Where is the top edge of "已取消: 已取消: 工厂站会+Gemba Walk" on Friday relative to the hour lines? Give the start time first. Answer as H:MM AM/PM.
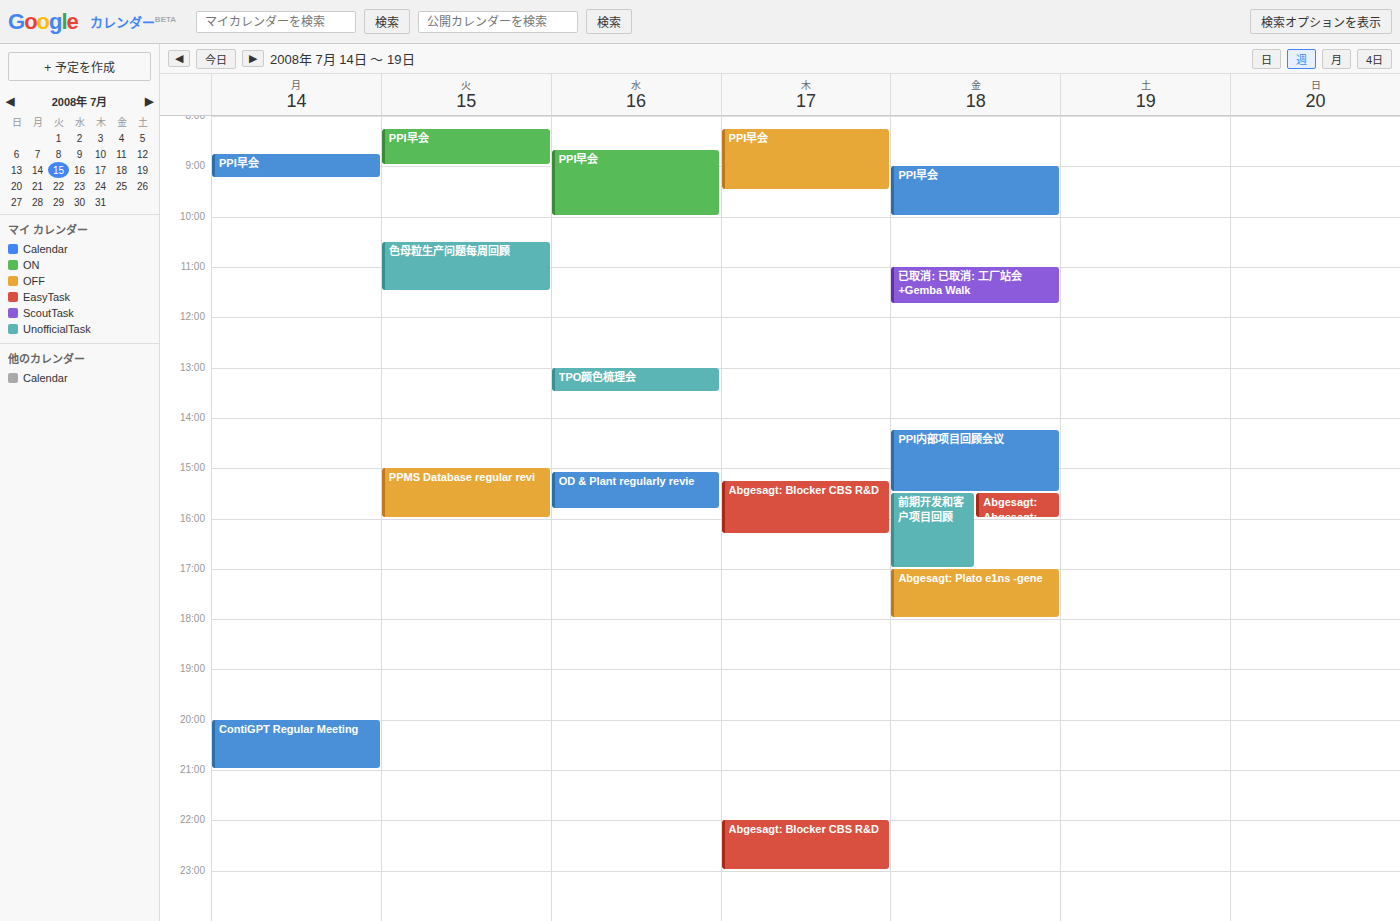
11:00 AM -- exactly on the 11 AM line.